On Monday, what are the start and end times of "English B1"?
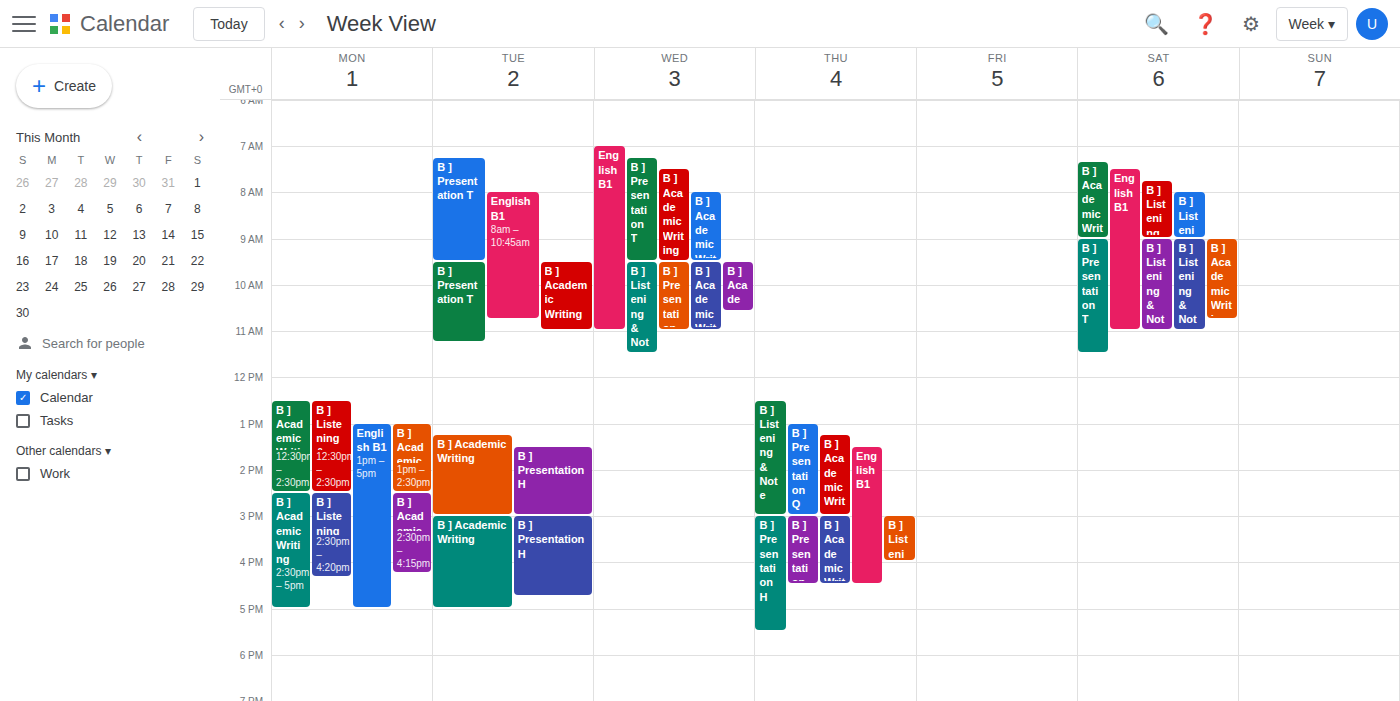
1:00 PM to 5:00 PM